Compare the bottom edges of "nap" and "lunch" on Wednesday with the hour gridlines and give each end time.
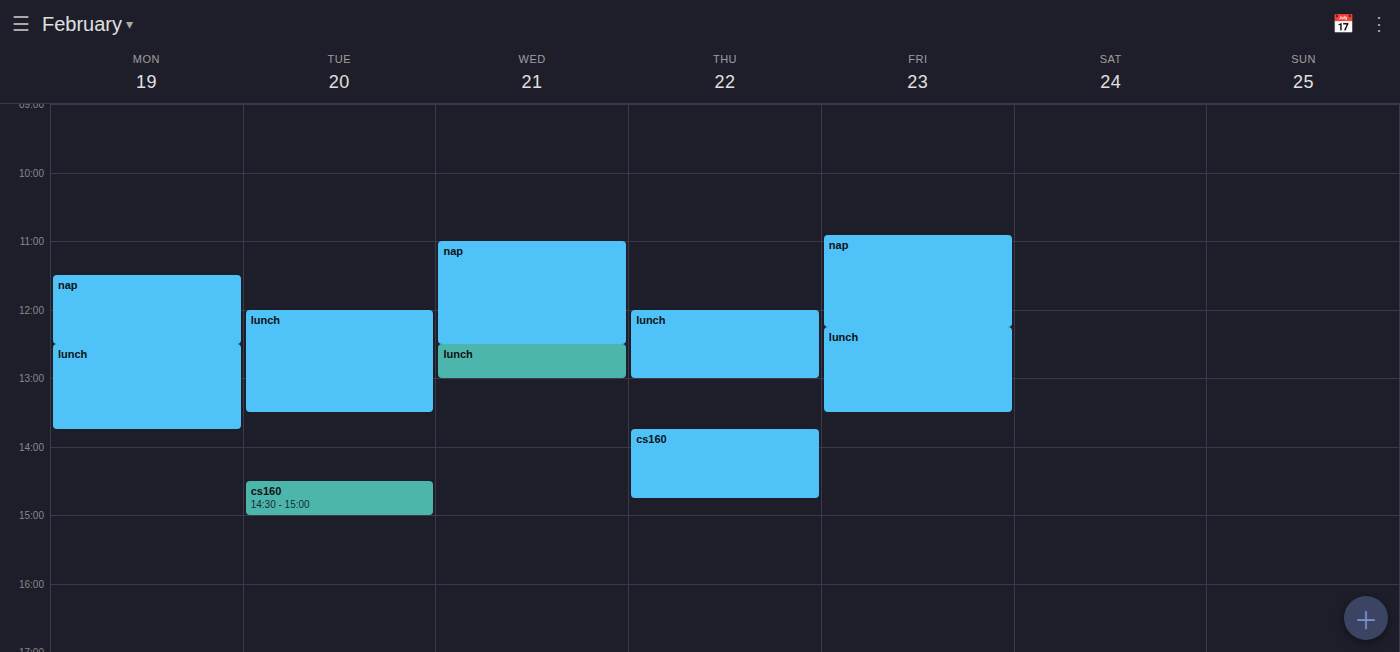
"nap": 12:30 PM, halfway between the 12 PM and 1 PM lines. "lunch": 1:00 PM, exactly on the 1 PM line.